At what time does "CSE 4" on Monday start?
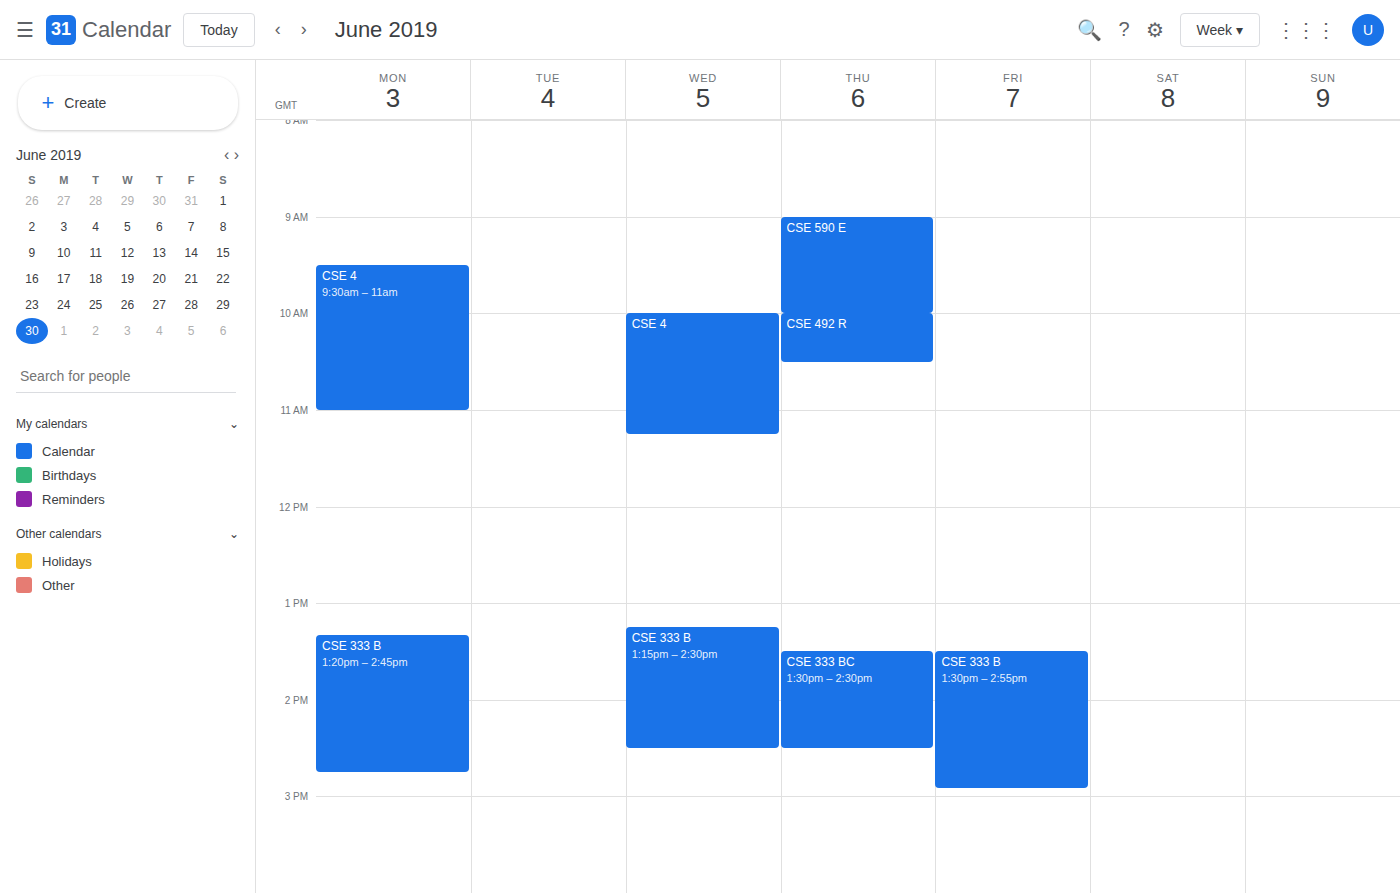
9:30 AM